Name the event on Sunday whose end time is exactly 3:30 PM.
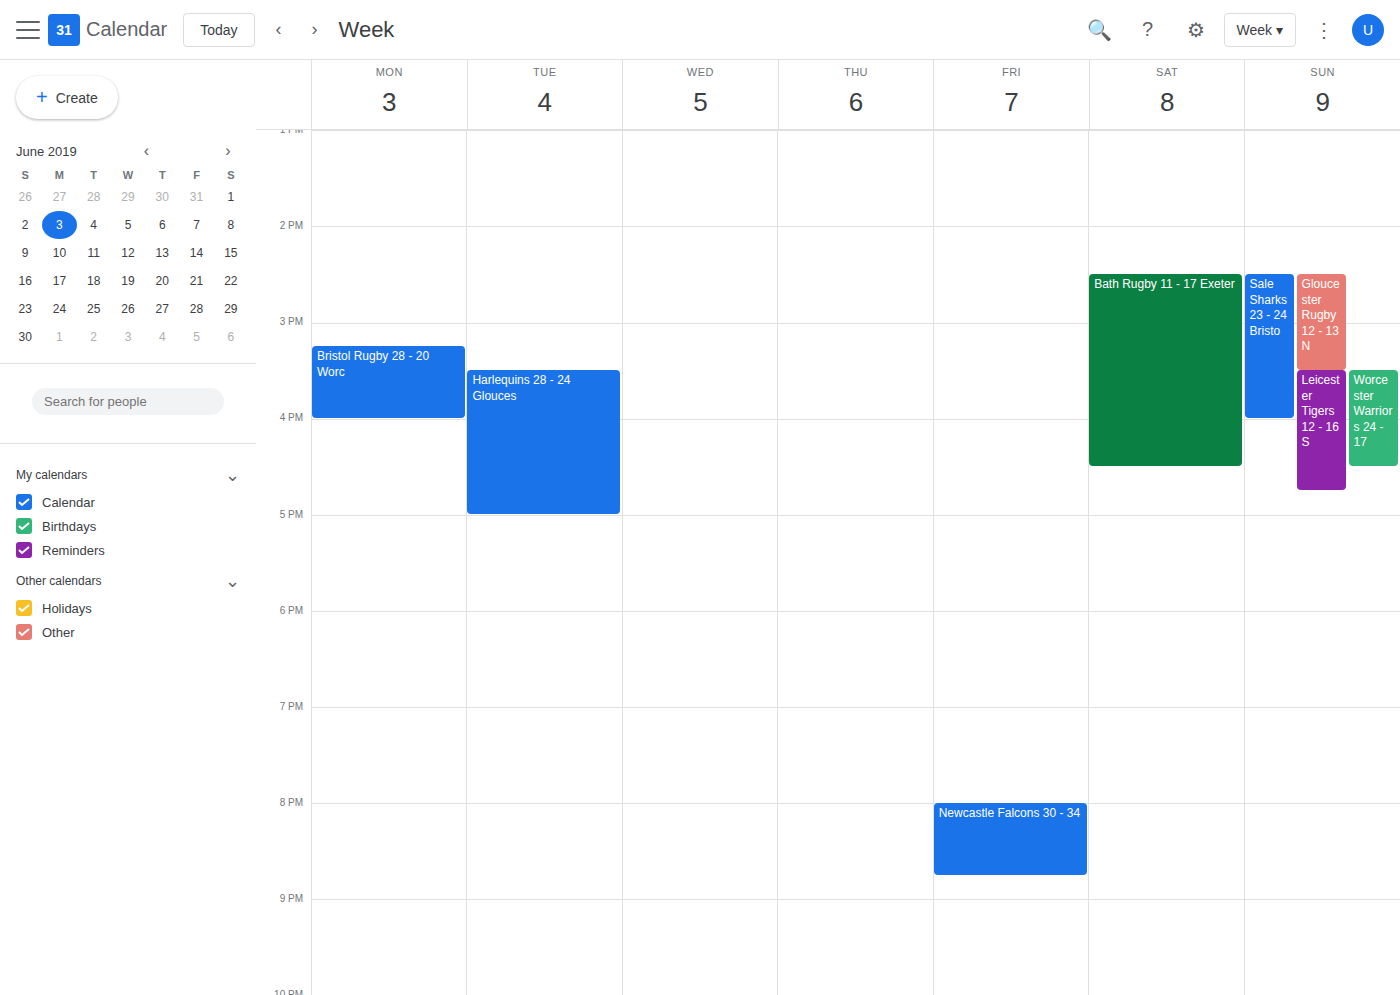
"Gloucester Rugby 12 - 13 N"